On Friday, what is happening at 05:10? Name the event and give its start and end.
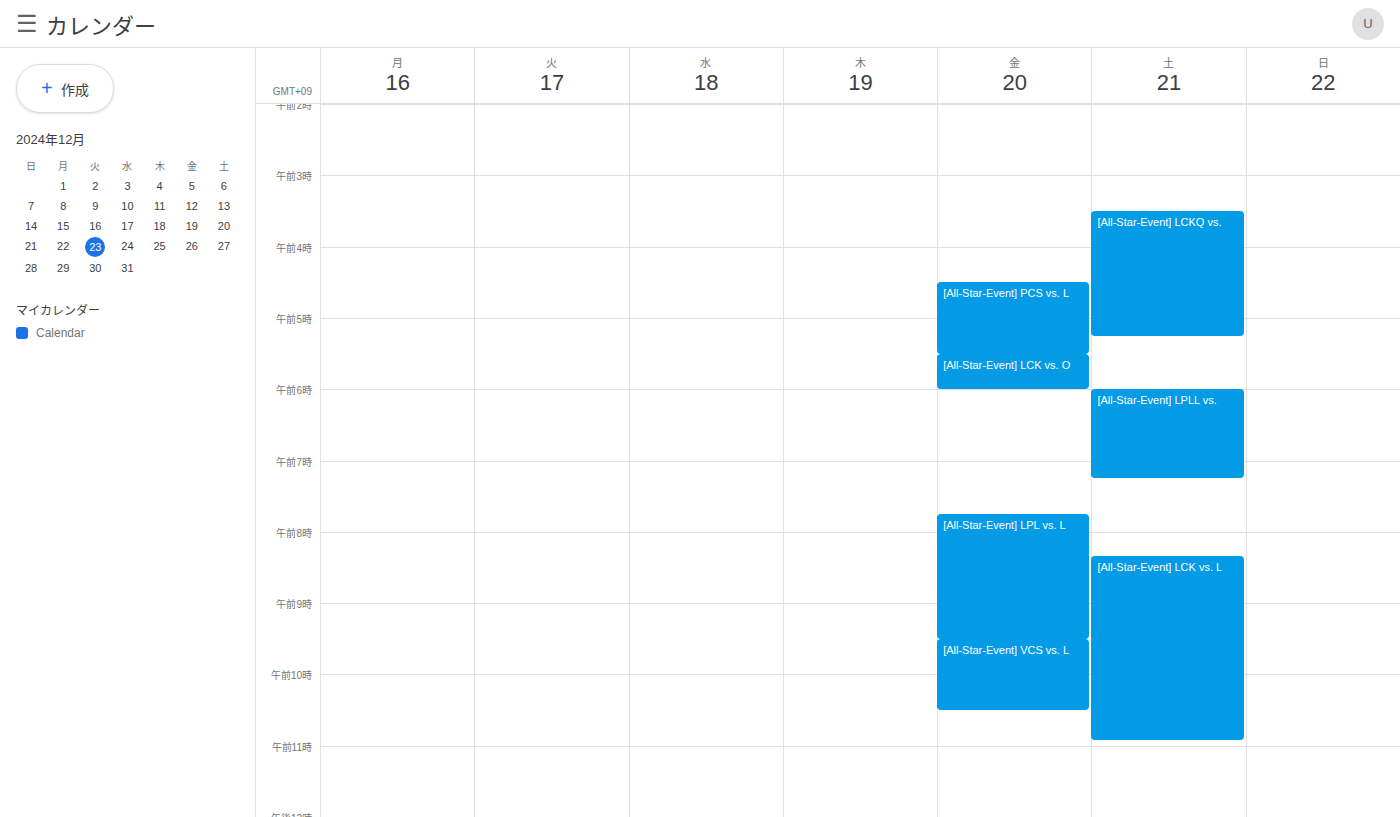
"[All-Star-Event] PCS vs. L", 04:30 to 05:30